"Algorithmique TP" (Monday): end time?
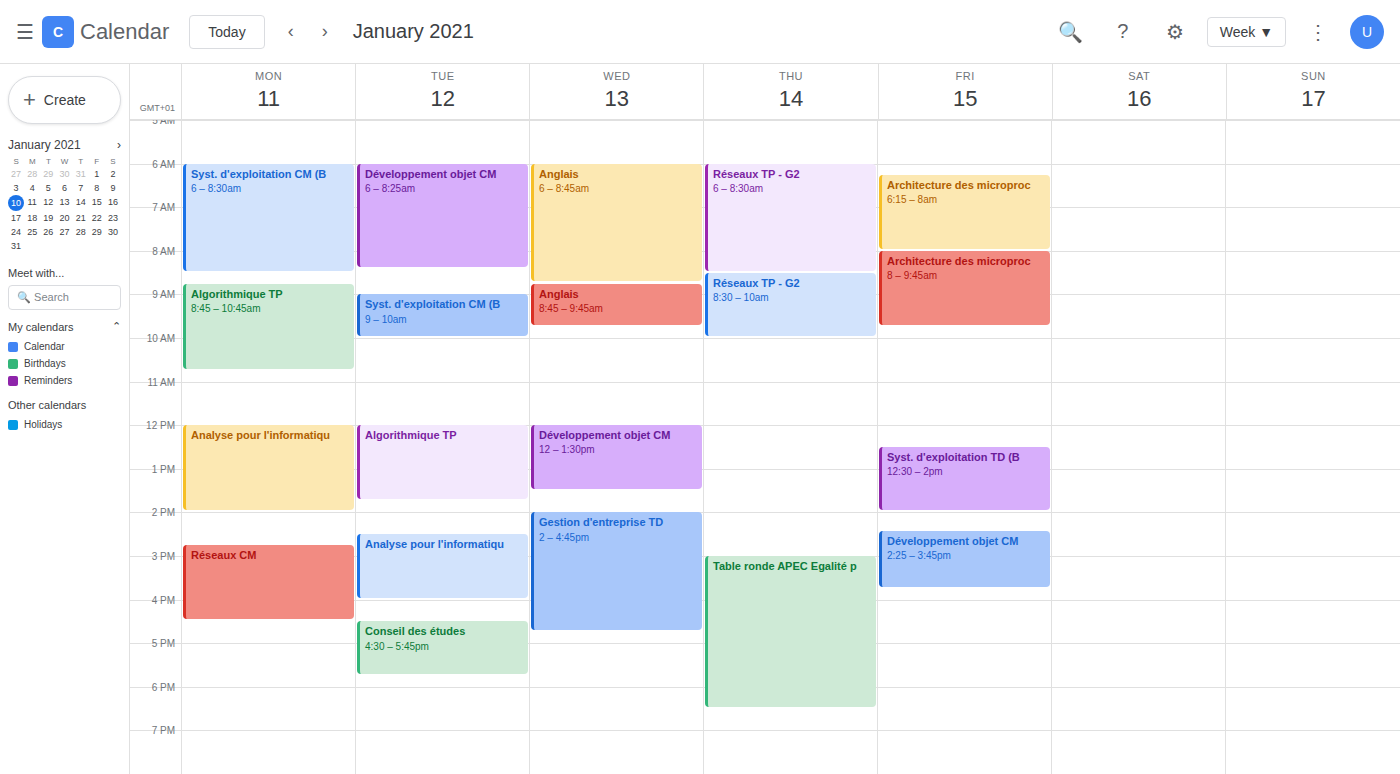
10:45 AM